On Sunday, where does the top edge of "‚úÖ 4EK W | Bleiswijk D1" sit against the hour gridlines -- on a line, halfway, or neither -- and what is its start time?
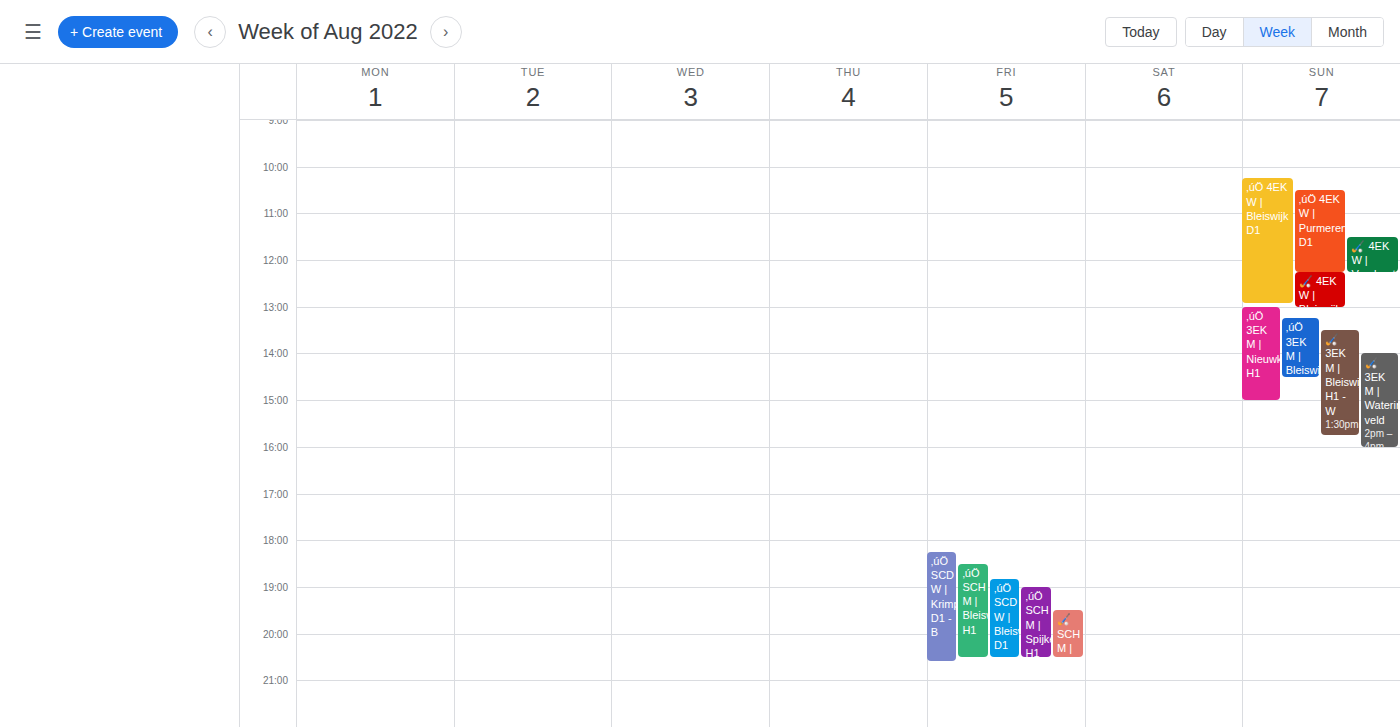
10:15 -- neither: a quarter of the way from the 10:00 line to the 11:00 line.